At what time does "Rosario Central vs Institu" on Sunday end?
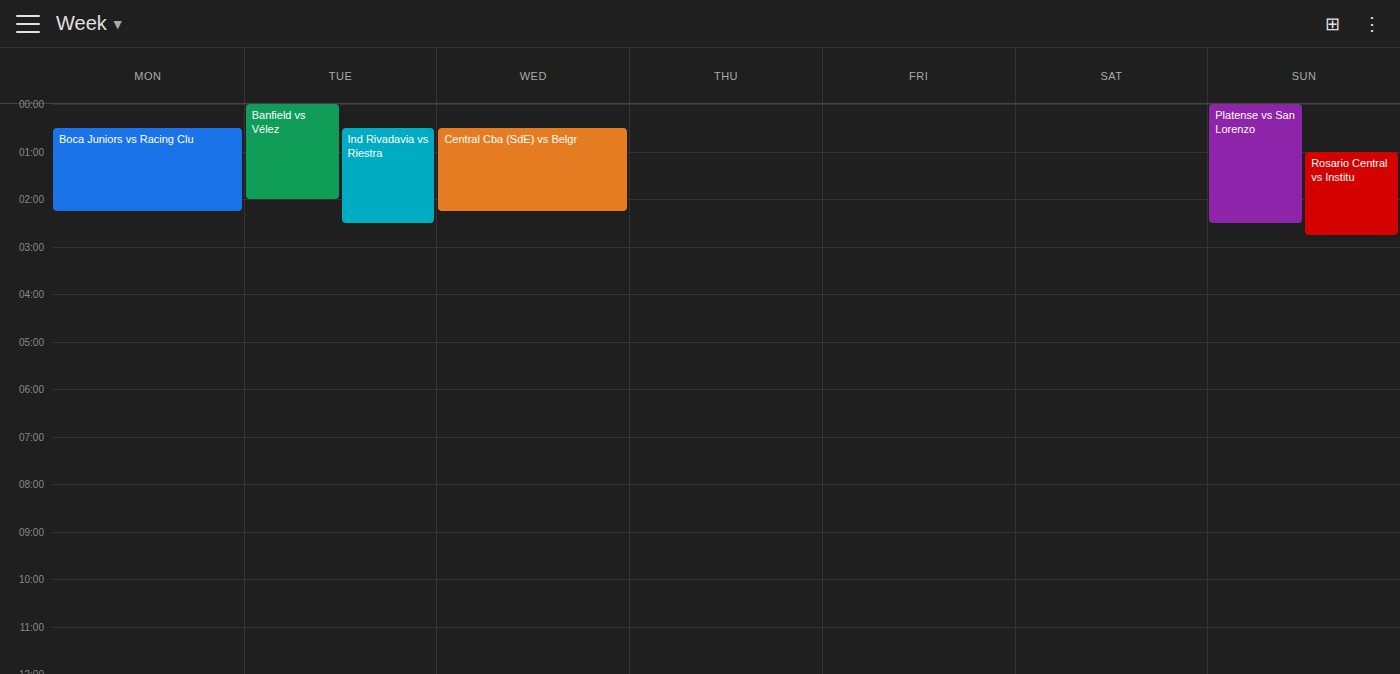
02:45